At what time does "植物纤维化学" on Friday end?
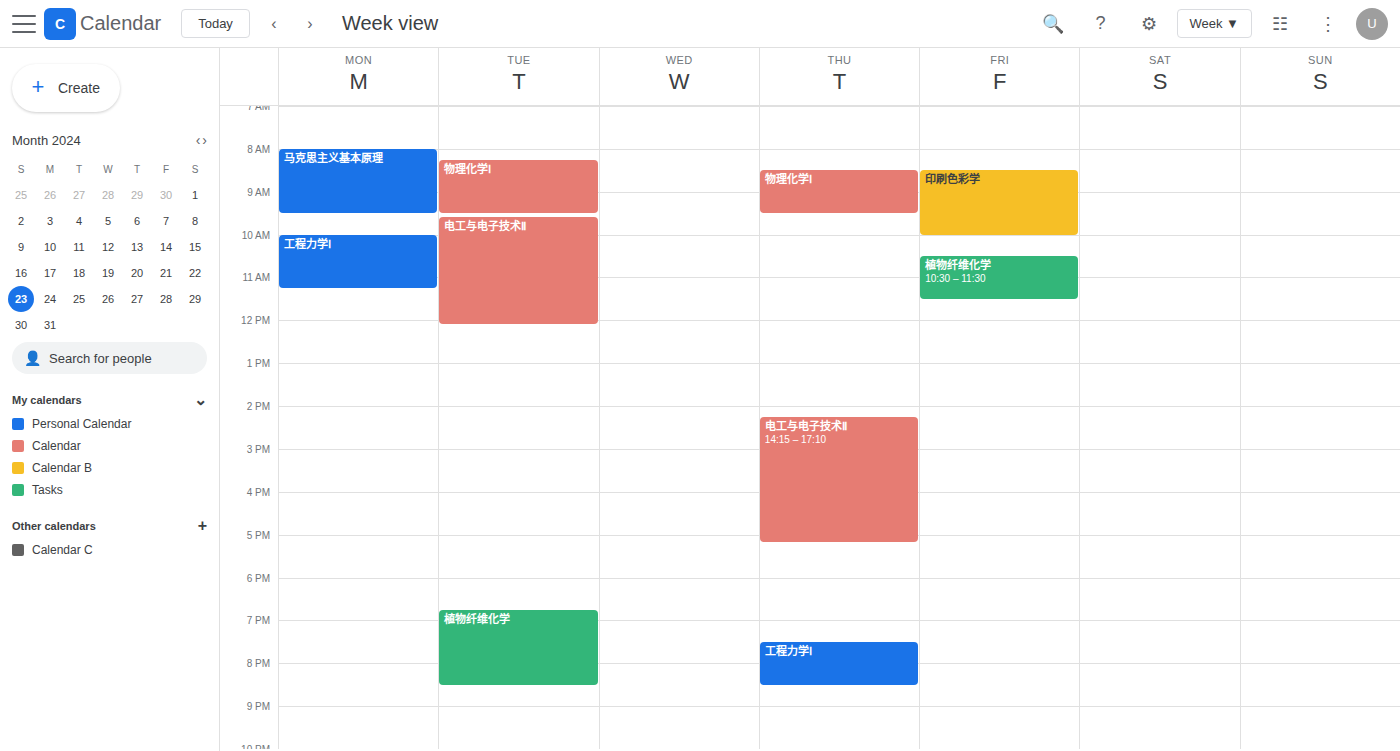
11:30 AM